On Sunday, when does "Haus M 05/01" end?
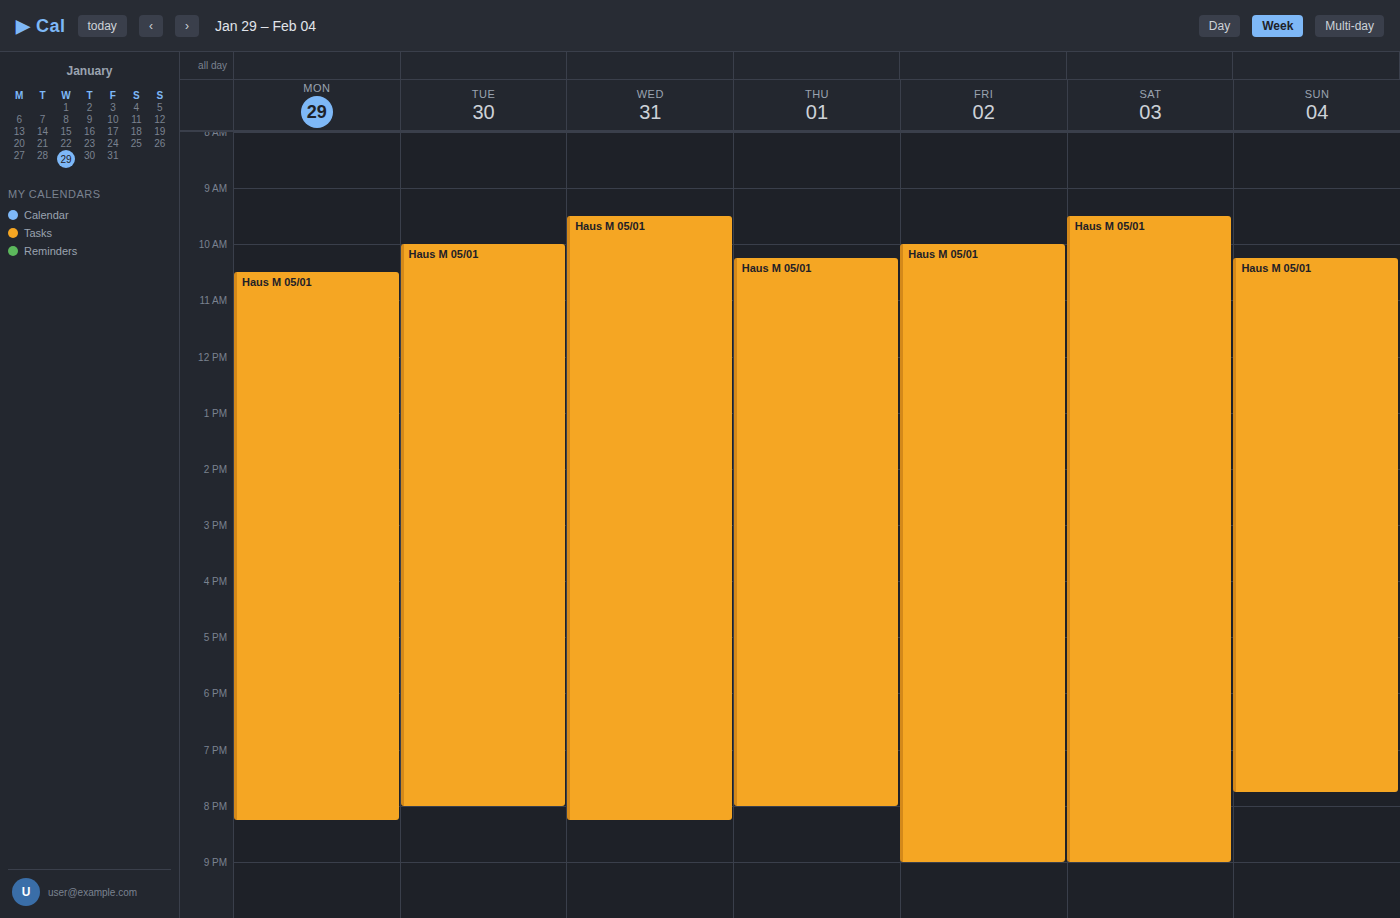
7:45 PM